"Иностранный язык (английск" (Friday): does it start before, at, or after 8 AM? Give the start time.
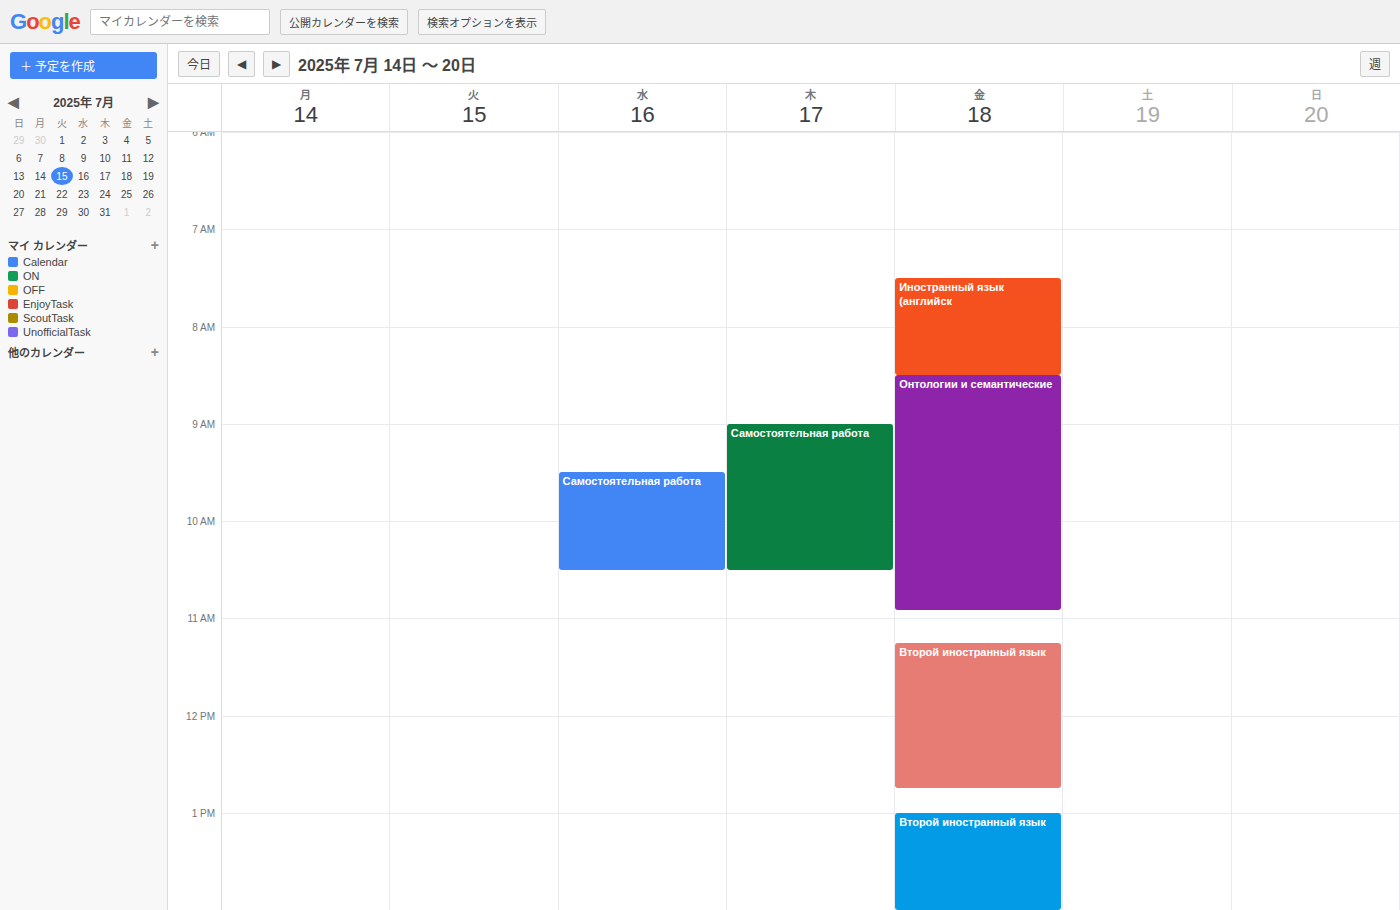
7:30 AM -- before 8 AM, 30 minutes above the 8 AM line.